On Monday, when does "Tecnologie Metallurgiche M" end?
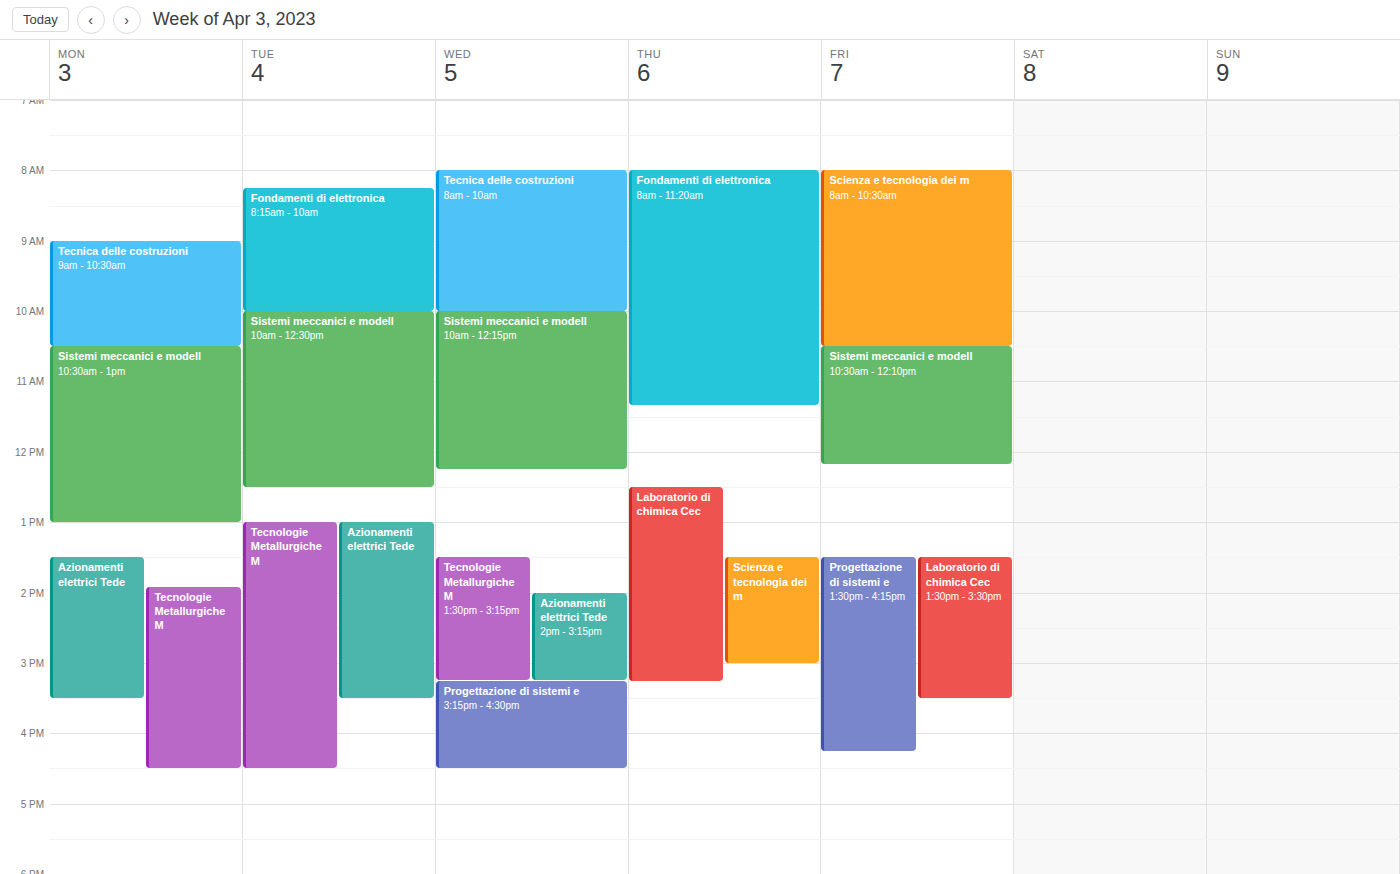
16:30